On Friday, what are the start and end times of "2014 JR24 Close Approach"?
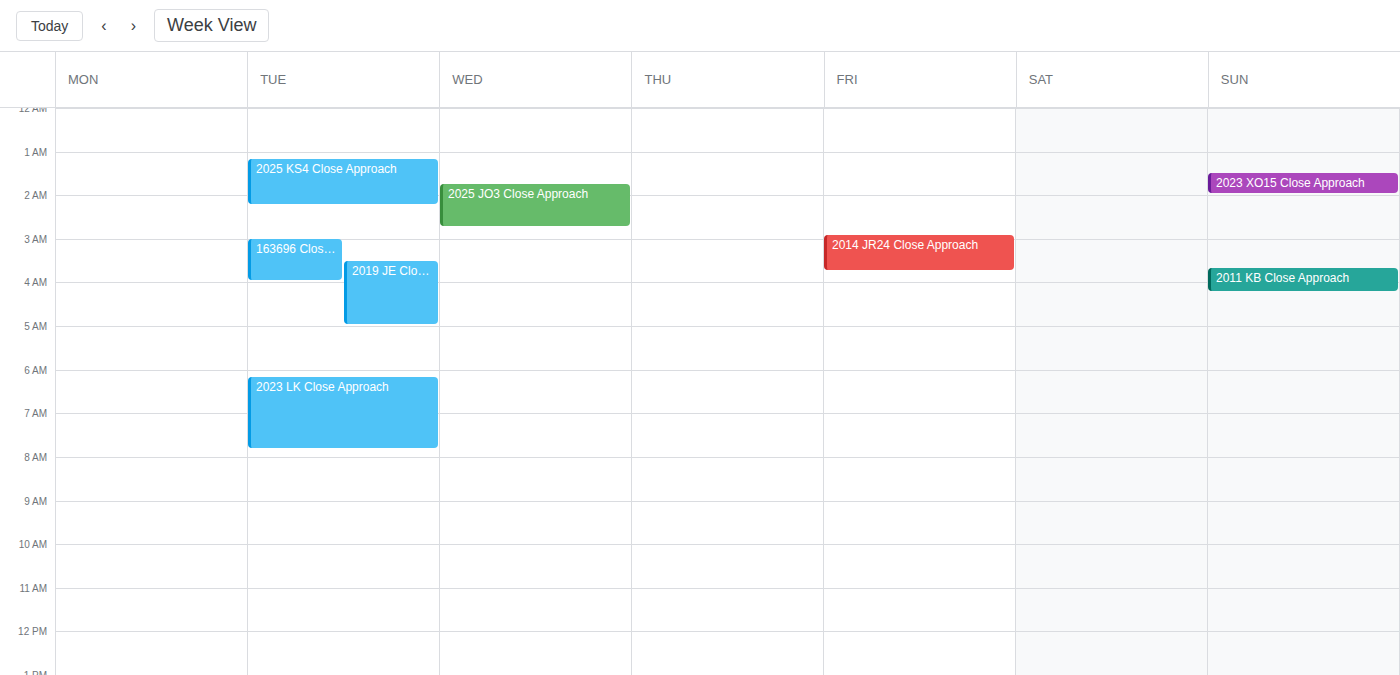
2:55 AM to 3:45 AM